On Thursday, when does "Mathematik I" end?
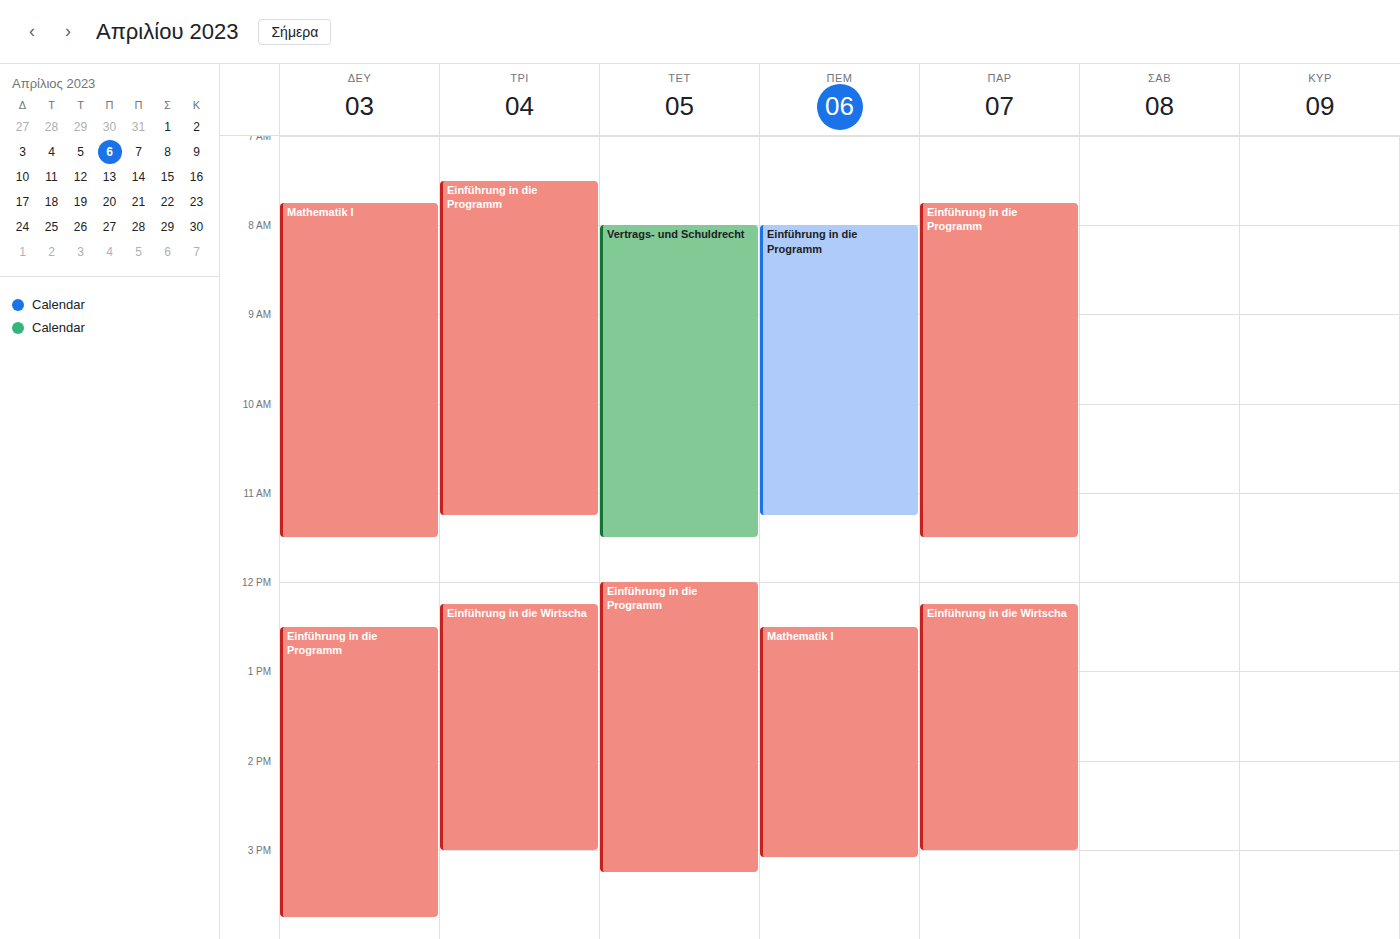
3:05 PM